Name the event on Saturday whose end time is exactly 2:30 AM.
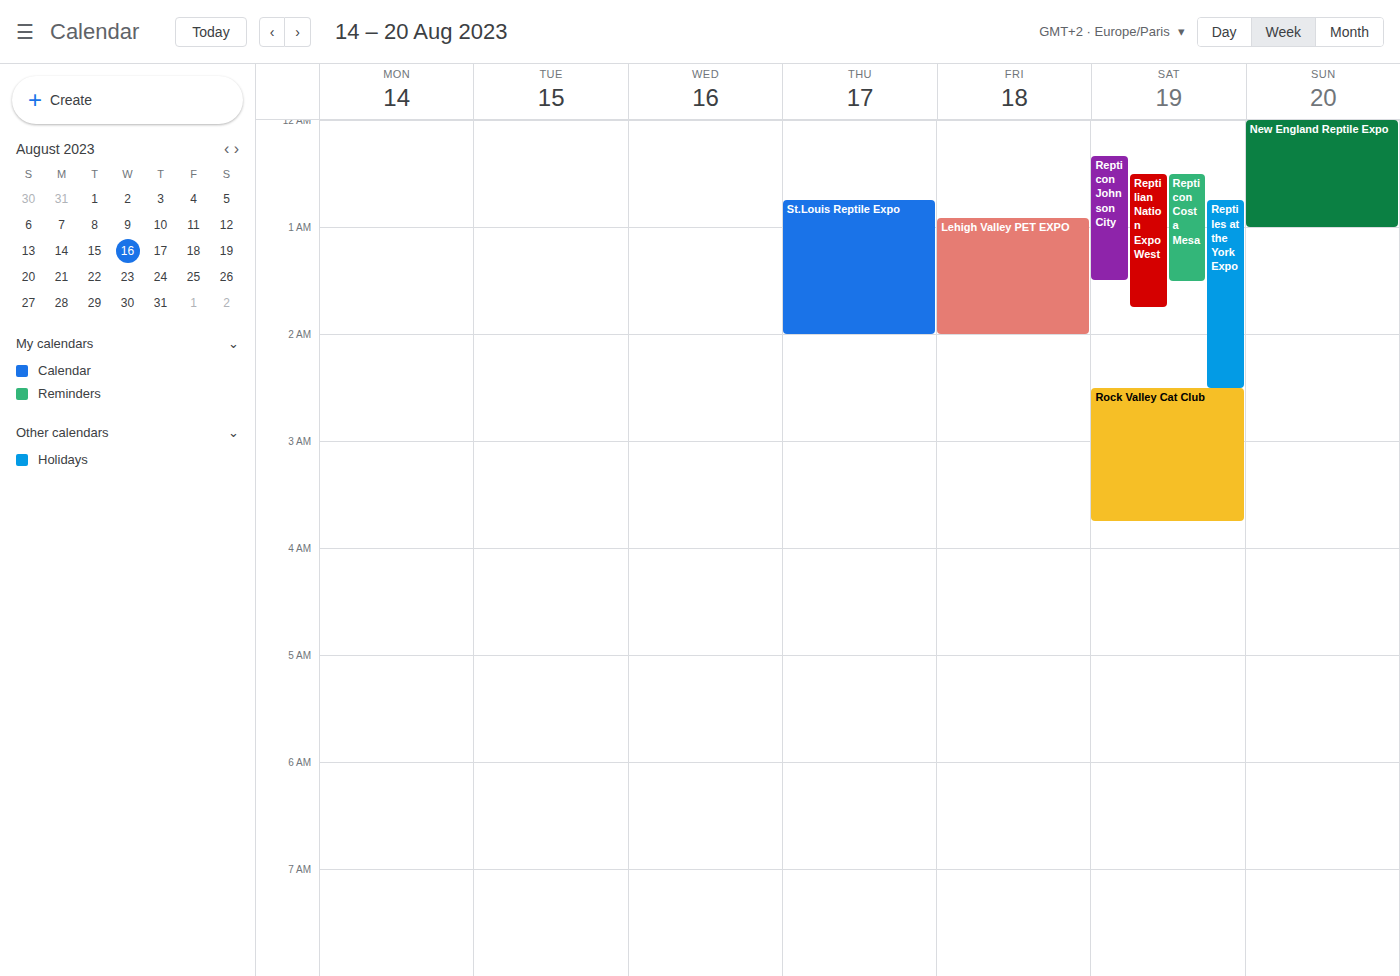
"Reptiles at the York Expo"